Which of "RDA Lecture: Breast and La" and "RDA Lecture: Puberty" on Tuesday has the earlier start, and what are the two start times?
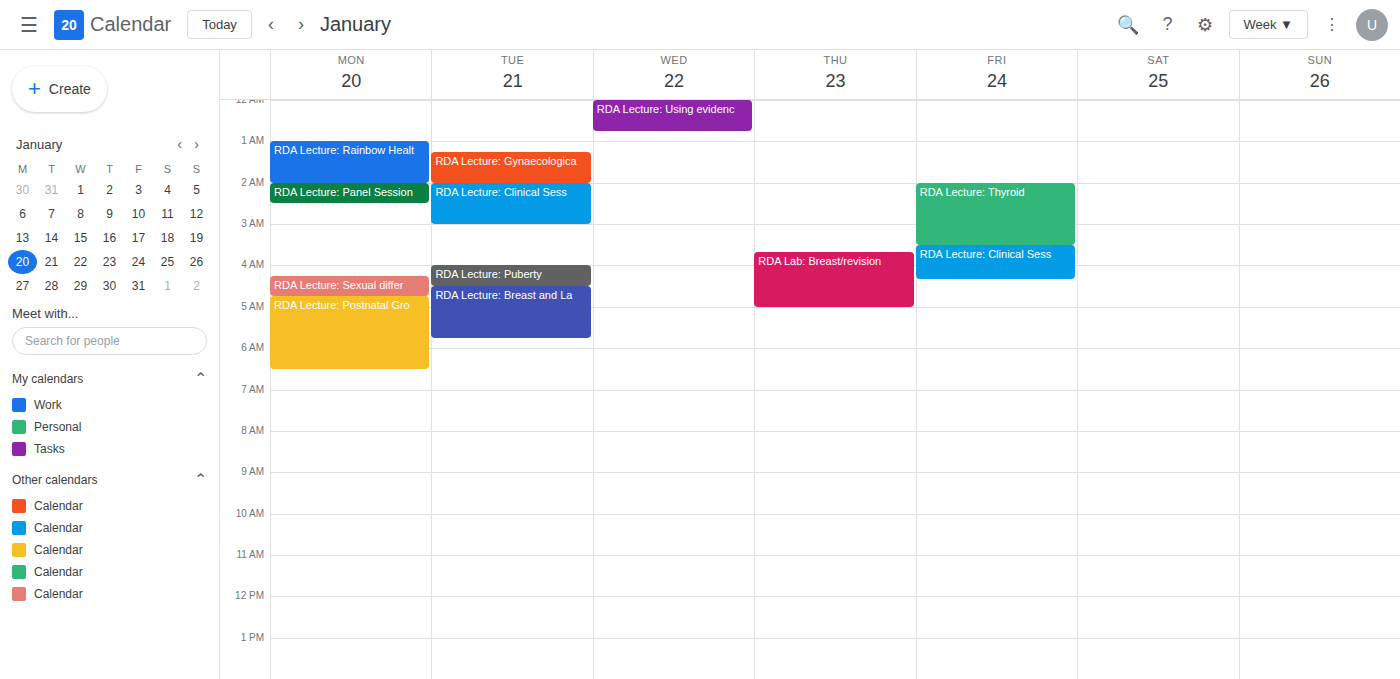
"RDA Lecture: Puberty" 4:00 AM; "RDA Lecture: Breast and La" 4:30 AM.